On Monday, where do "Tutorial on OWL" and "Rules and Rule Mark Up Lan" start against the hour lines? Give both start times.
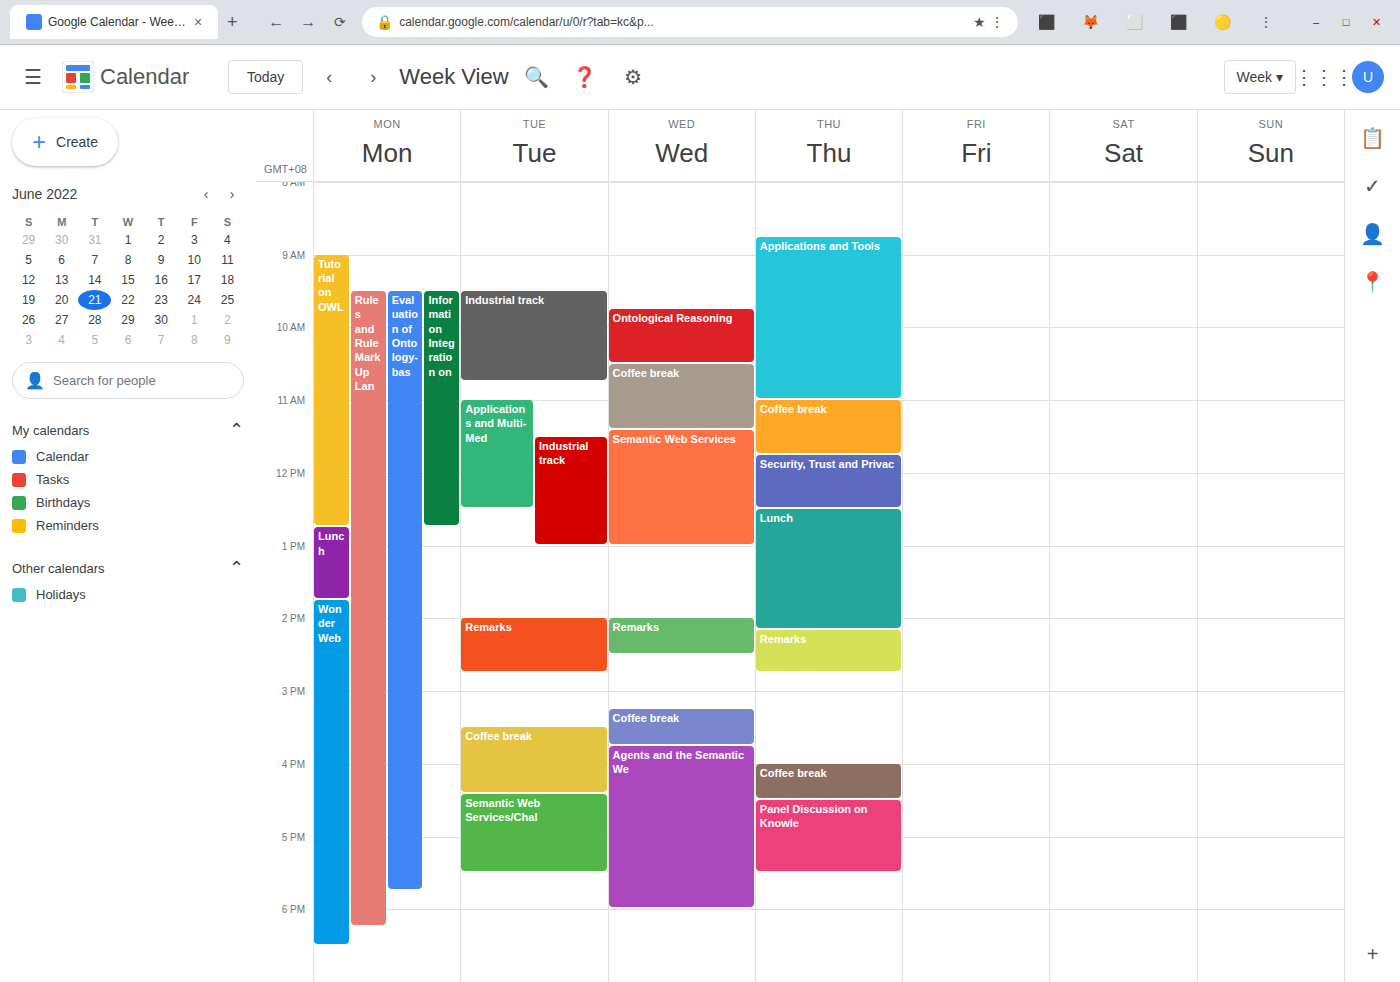
"Tutorial on OWL": 9:00 AM, exactly on the 9 AM line. "Rules and Rule Mark Up Lan": 9:30 AM, halfway between the 9 AM and 10 AM lines.